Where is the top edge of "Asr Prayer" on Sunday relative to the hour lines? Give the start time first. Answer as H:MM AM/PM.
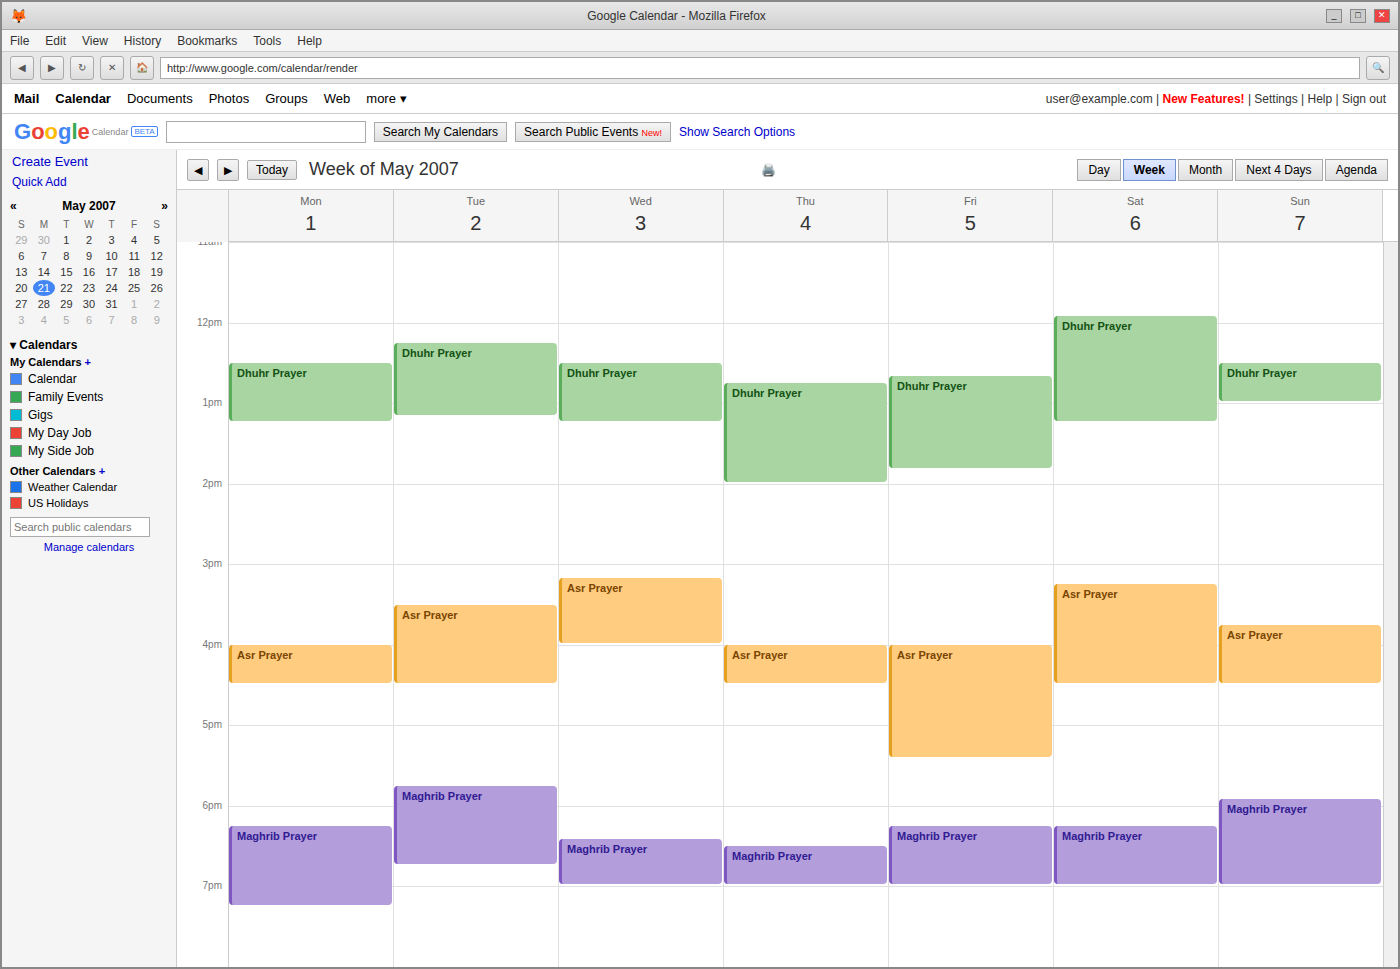
3:45 PM -- neither: three quarters of the way from the 3 PM line to the 4 PM line.